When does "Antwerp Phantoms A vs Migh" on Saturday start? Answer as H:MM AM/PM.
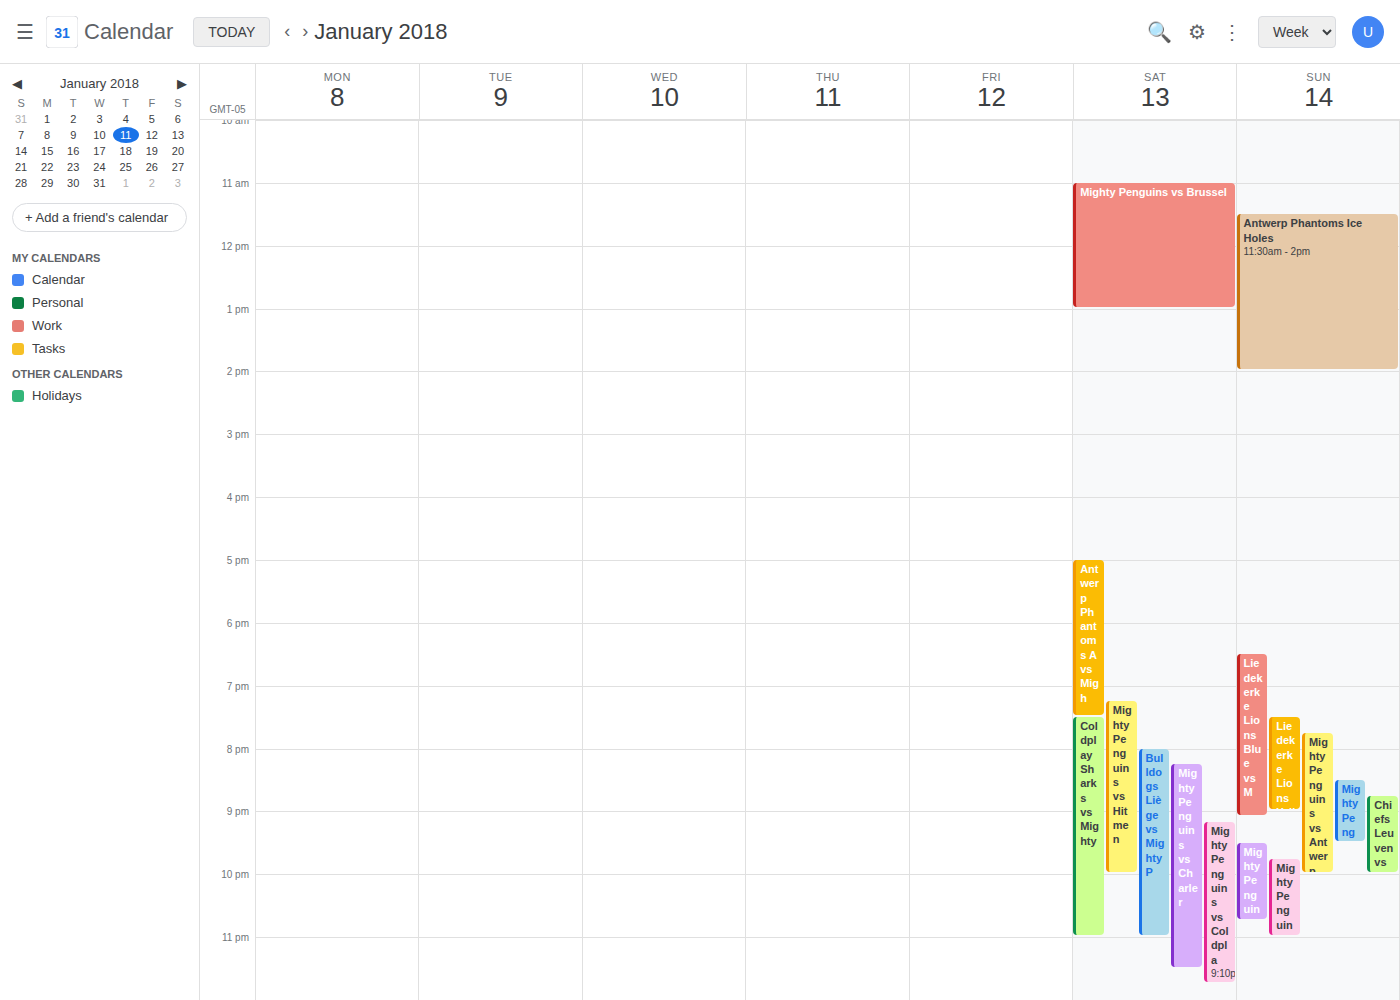
5:00 PM